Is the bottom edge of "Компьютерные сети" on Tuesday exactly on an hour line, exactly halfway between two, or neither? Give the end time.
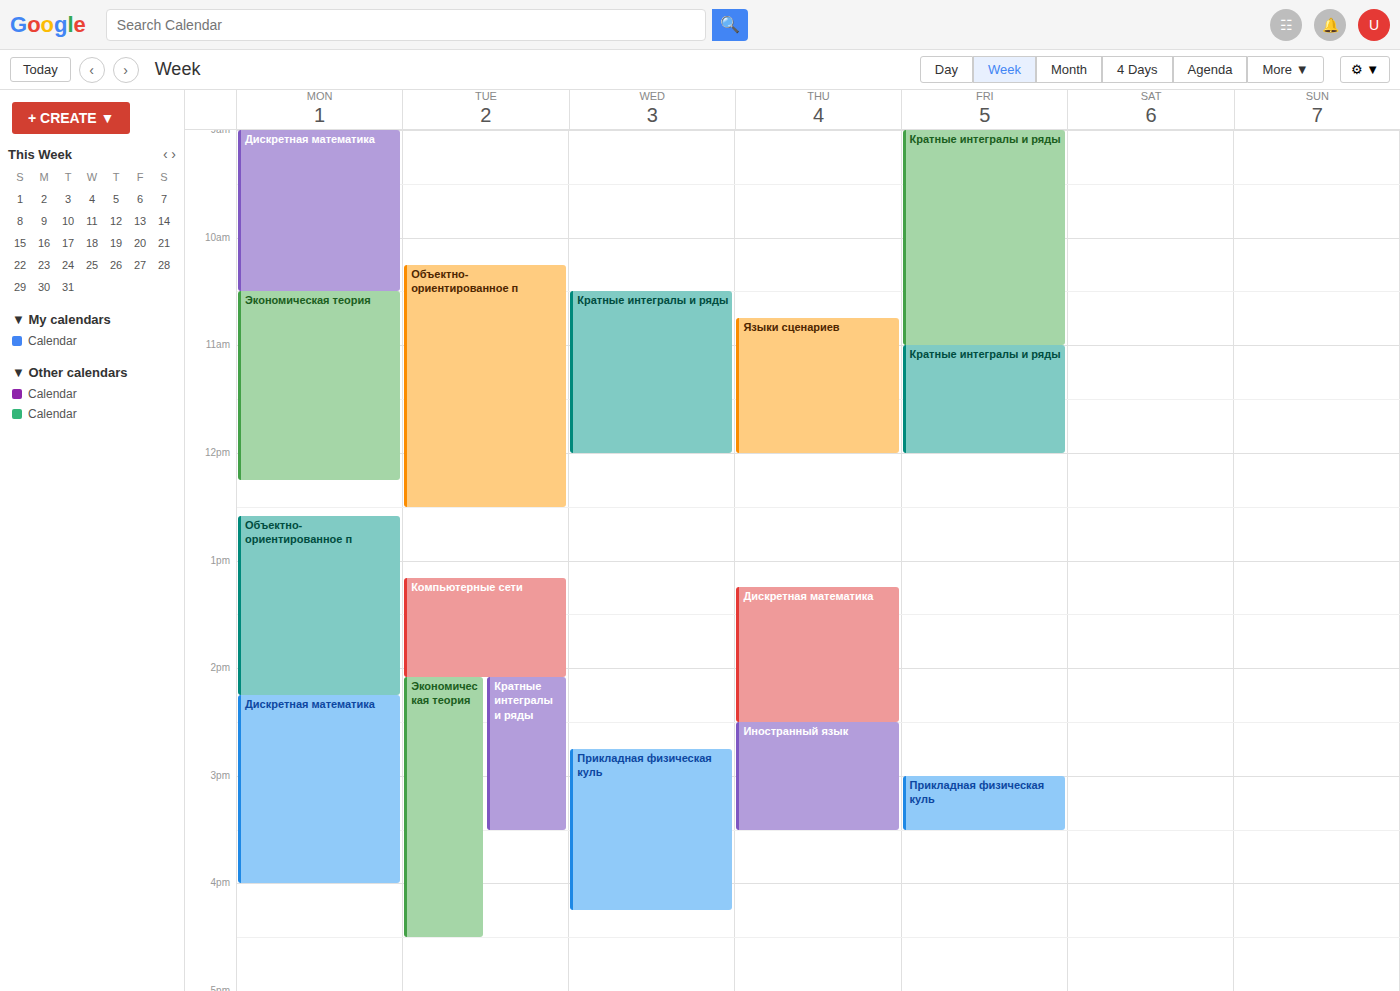
2:05 PM -- neither: 5 minutes below the 2 PM line and 55 minutes above the 3 PM line.